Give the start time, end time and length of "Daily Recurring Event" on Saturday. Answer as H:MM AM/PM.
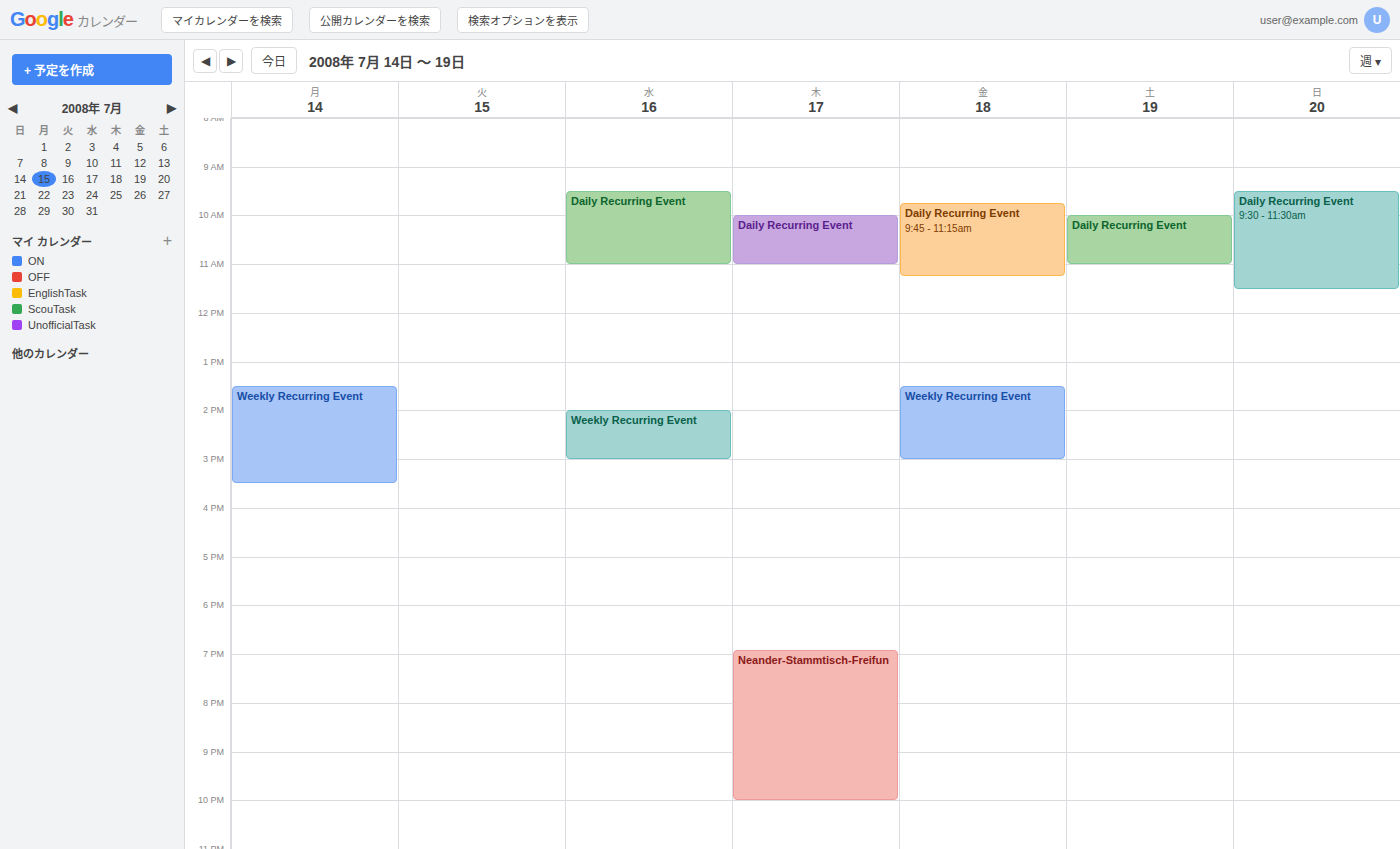
10:00 AM to 11:00 AM, 1 hour